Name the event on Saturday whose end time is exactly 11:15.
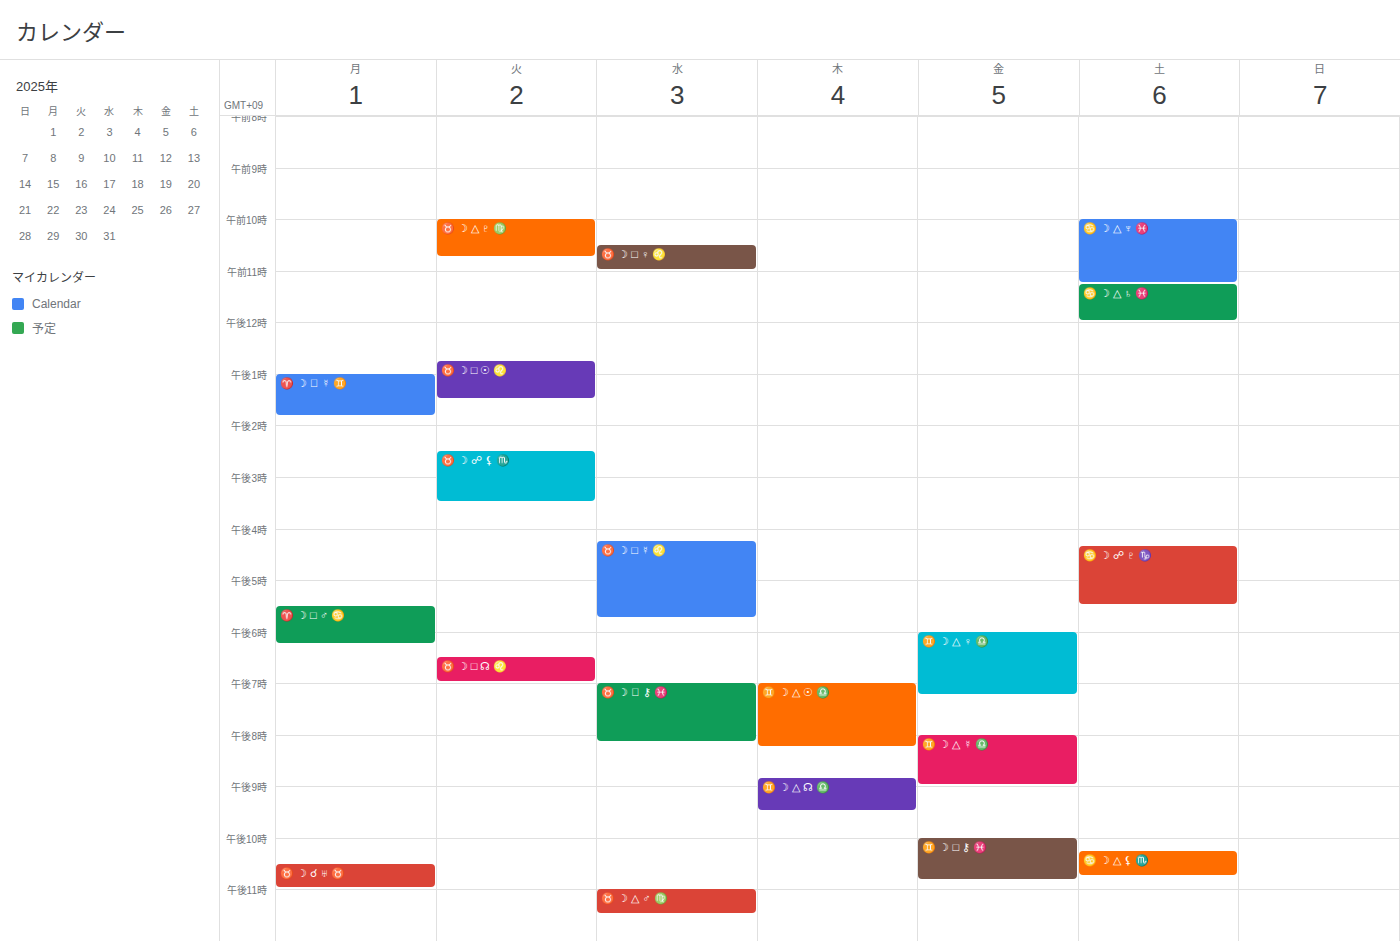
"♋️ ☽ △ ♆ ♓️"